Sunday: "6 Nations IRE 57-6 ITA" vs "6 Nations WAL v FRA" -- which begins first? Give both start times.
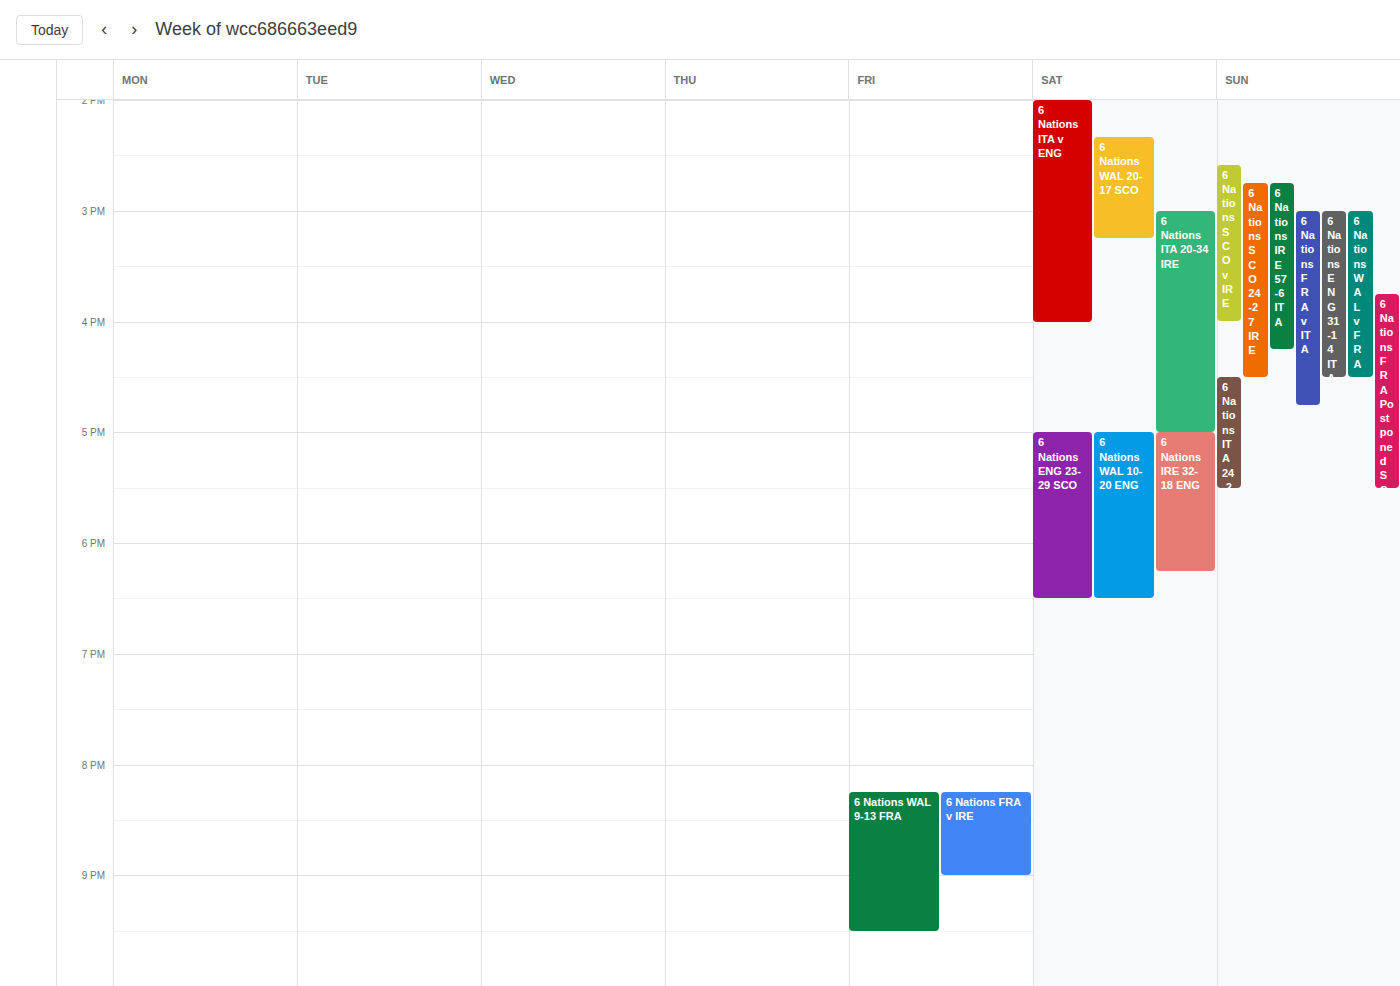
"6 Nations IRE 57-6 ITA" 2:45 PM; "6 Nations WAL v FRA" 3:00 PM.